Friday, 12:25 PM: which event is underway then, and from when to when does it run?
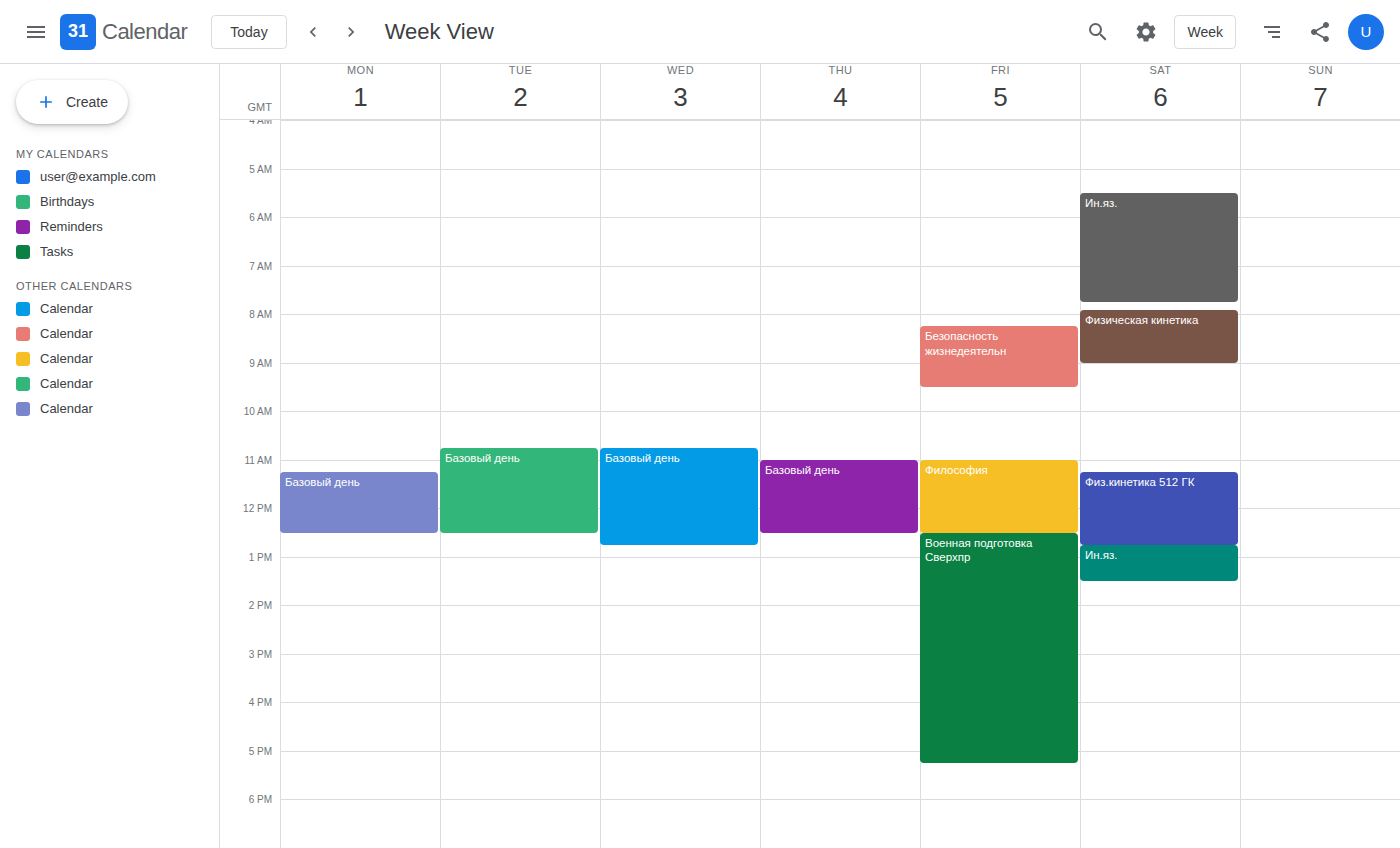
"Философия", 11:00 AM to 12:30 PM